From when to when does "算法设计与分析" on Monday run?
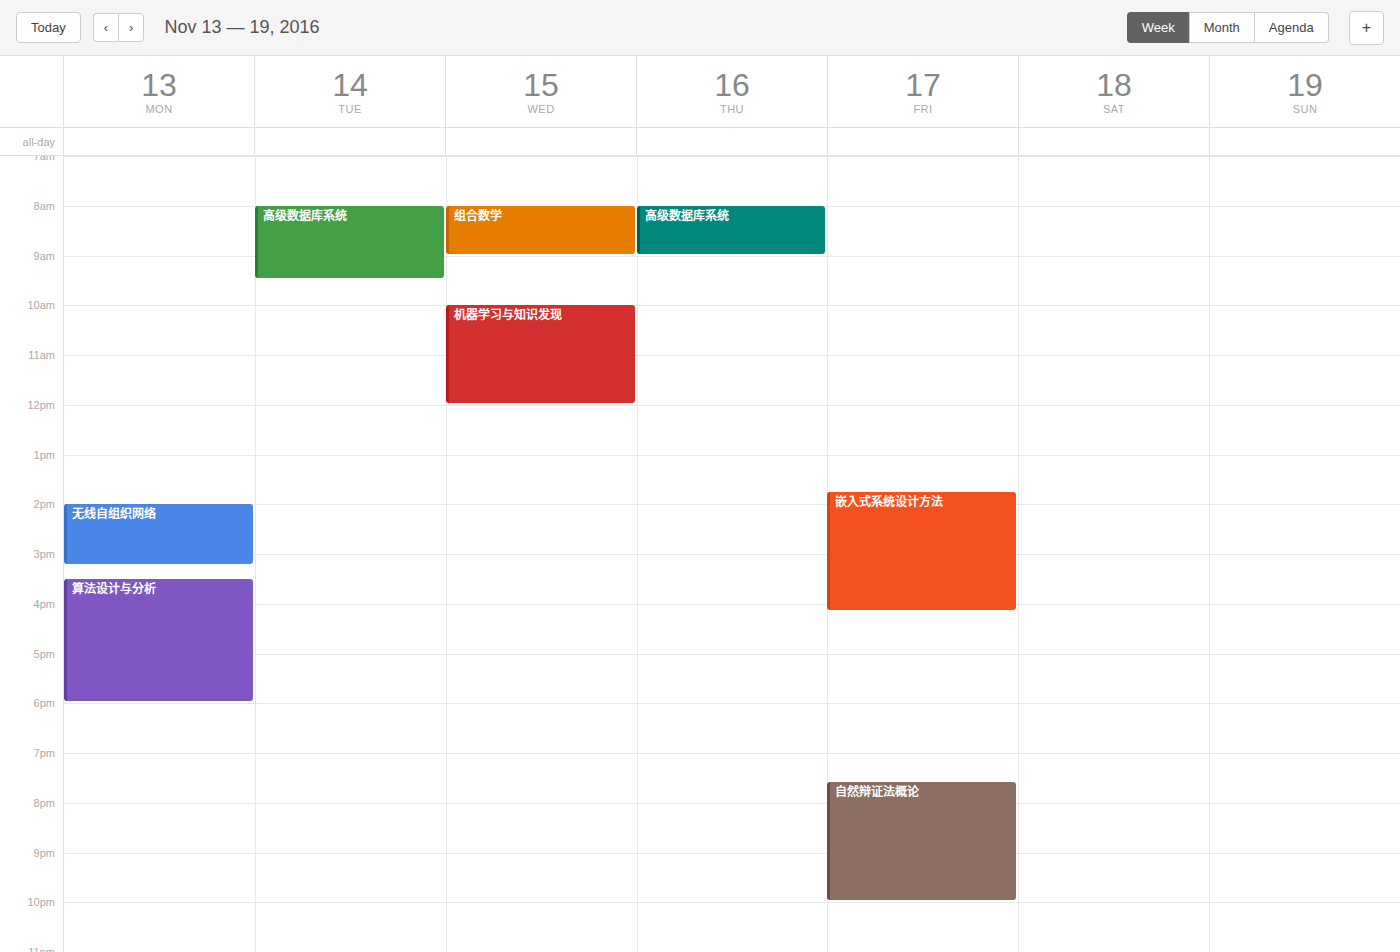
3:30 PM to 6:00 PM